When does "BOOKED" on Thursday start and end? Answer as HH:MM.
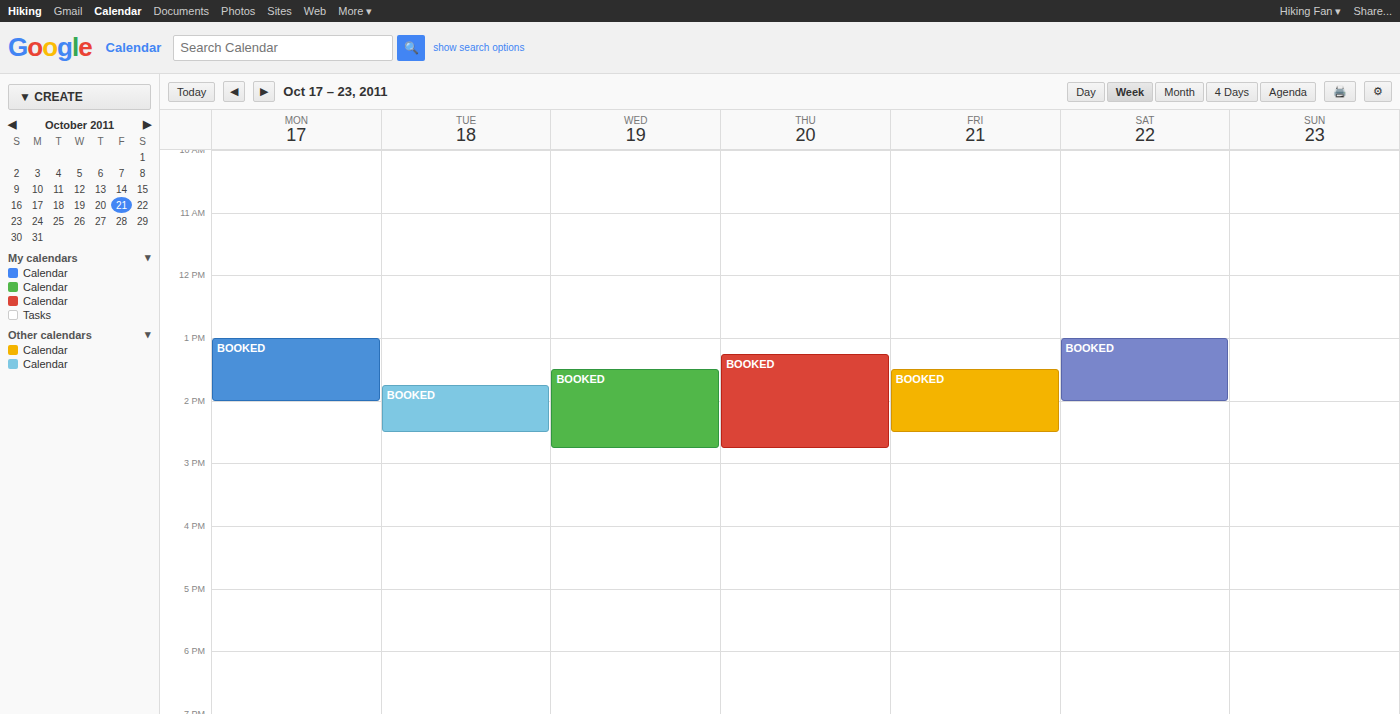
13:15 to 14:45